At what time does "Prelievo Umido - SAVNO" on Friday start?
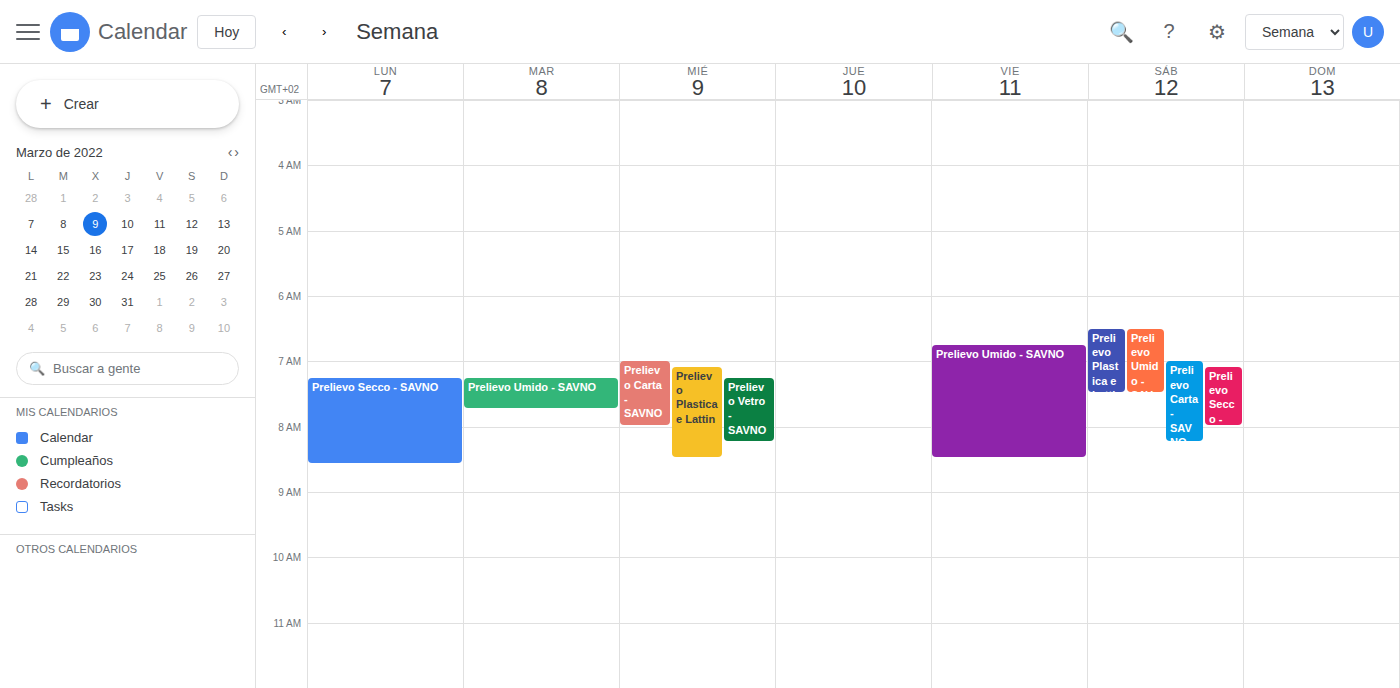
6:45 AM